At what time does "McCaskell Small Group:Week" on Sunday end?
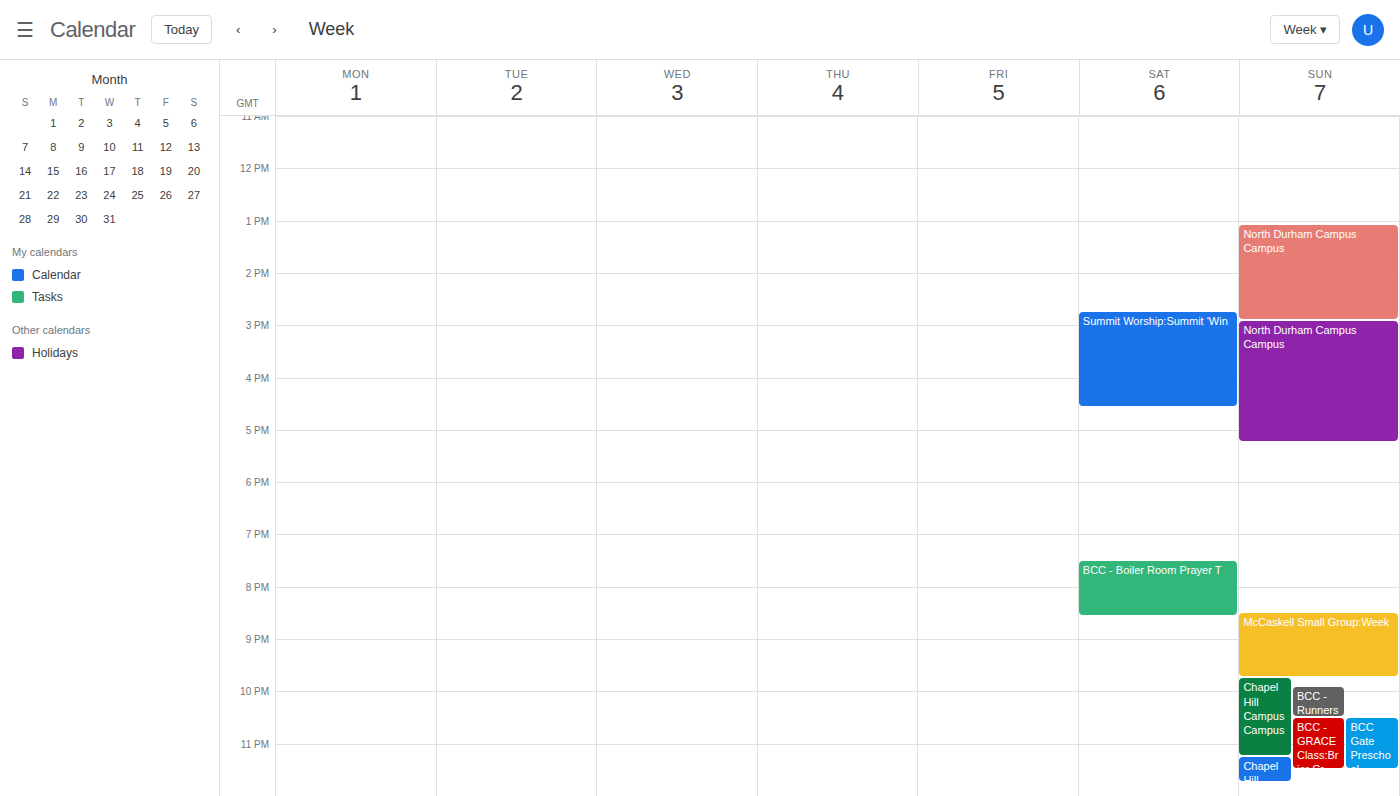
9:45 PM